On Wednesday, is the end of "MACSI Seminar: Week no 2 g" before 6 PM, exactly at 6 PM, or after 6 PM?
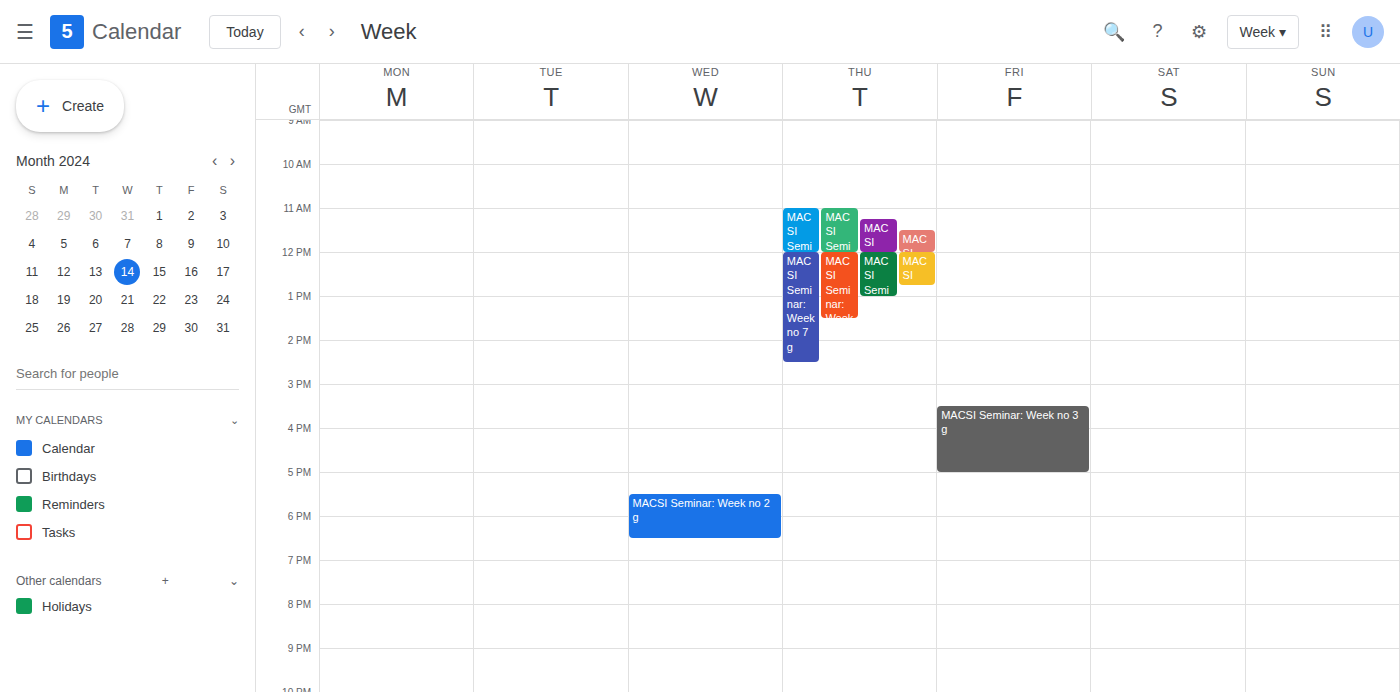
6:30 PM -- after 6 PM, 30 minutes below the 6 PM line.